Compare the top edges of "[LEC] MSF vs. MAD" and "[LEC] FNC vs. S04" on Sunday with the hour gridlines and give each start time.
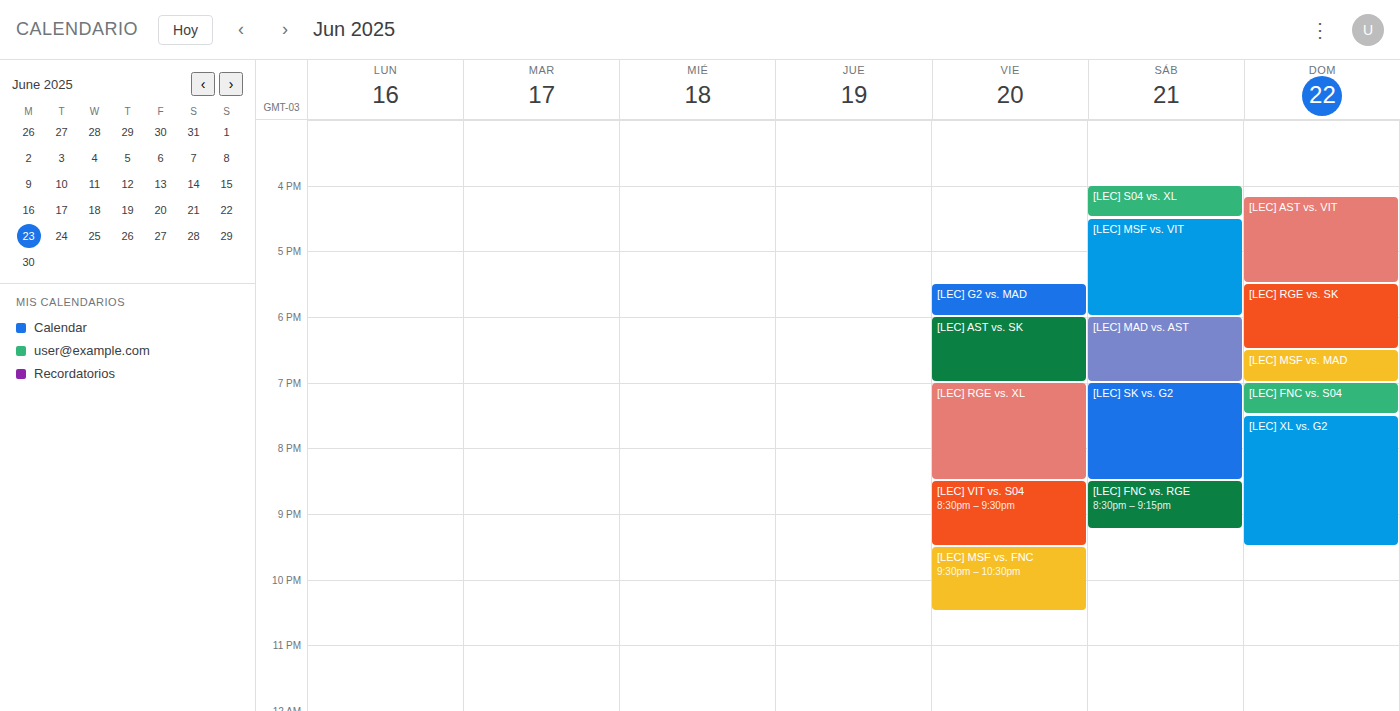
"[LEC] MSF vs. MAD": 6:30 PM, halfway between the 6 PM and 7 PM lines. "[LEC] FNC vs. S04": 7:00 PM, exactly on the 7 PM line.